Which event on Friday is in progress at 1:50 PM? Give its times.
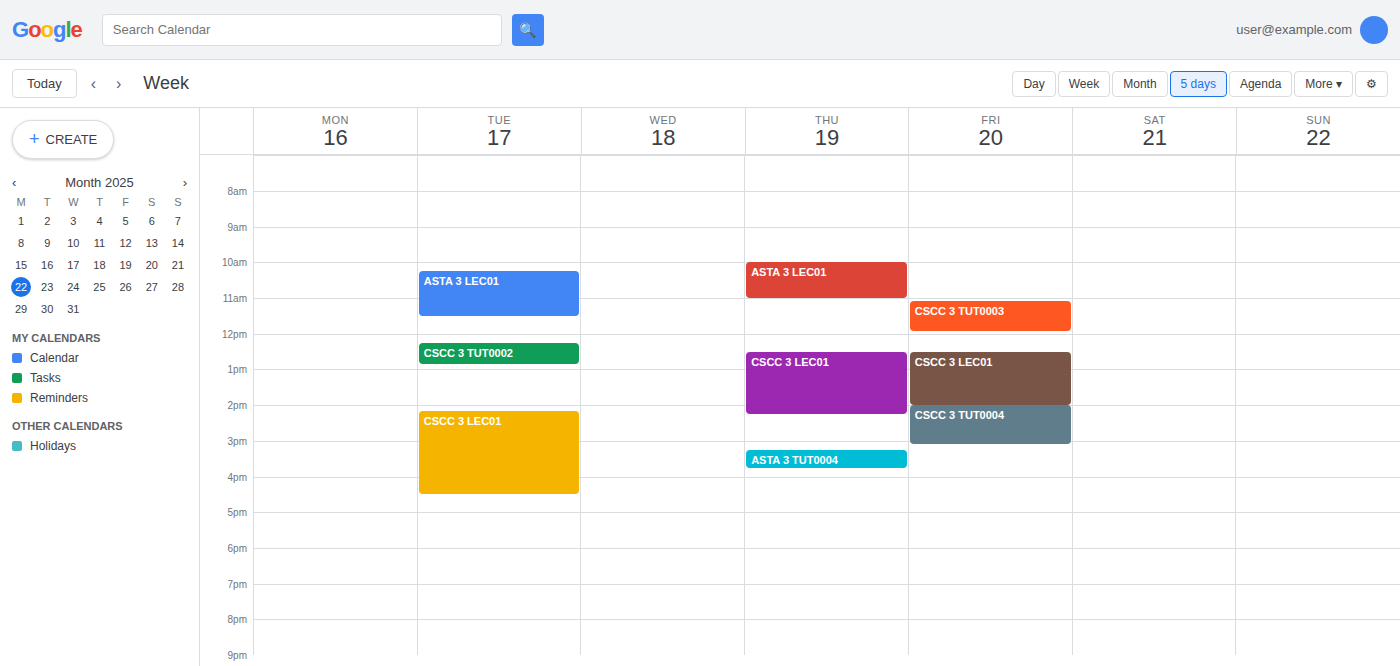
"CSCC 3 LEC01", 12:30 PM to 2:00 PM